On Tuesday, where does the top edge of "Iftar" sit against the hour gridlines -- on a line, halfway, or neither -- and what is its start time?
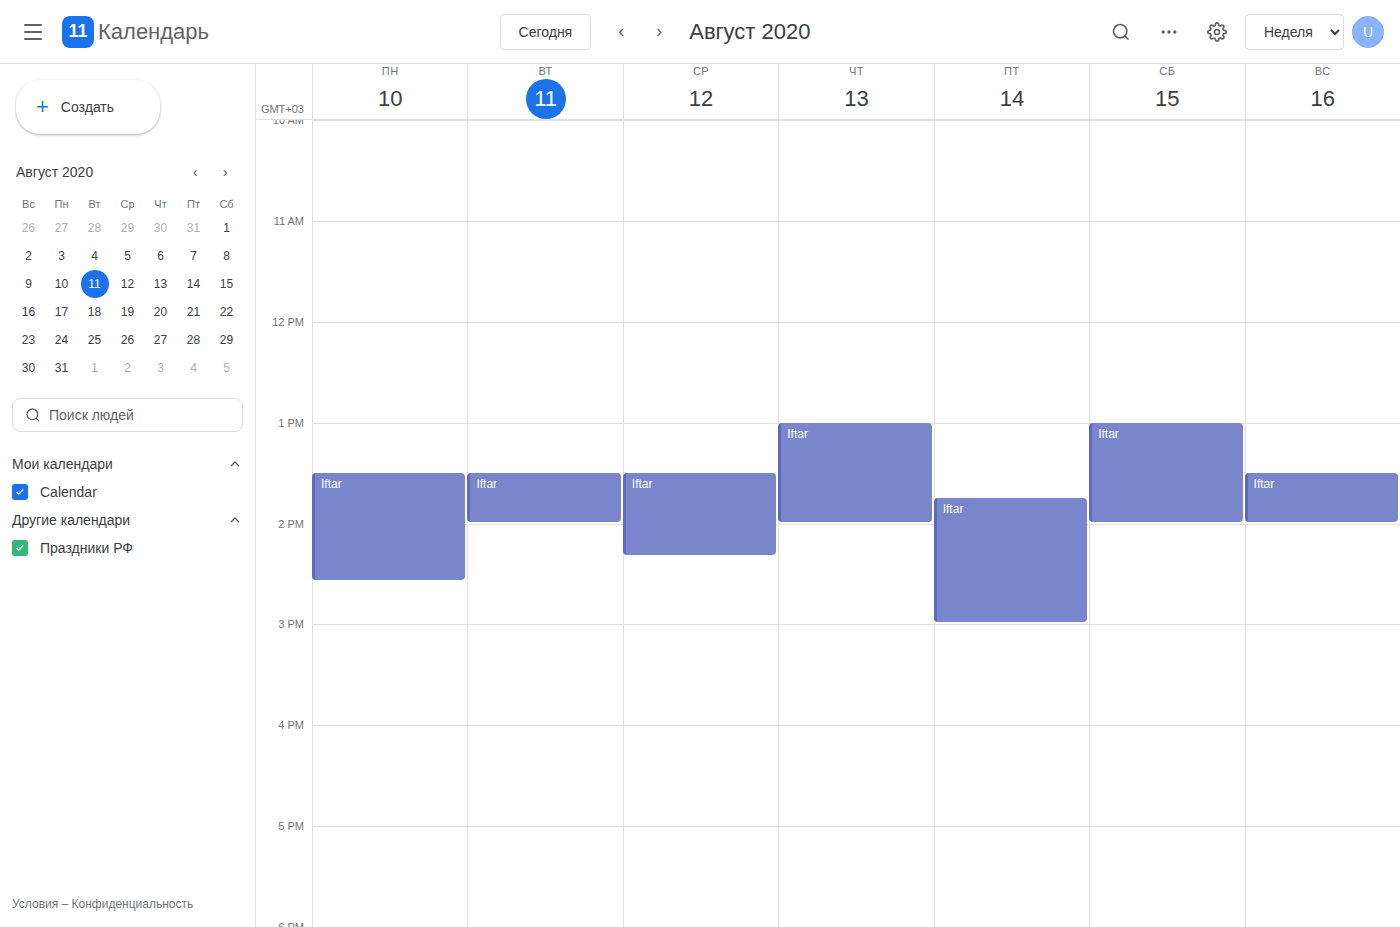
1:30 PM -- halfway between the 1 PM and 2 PM lines.